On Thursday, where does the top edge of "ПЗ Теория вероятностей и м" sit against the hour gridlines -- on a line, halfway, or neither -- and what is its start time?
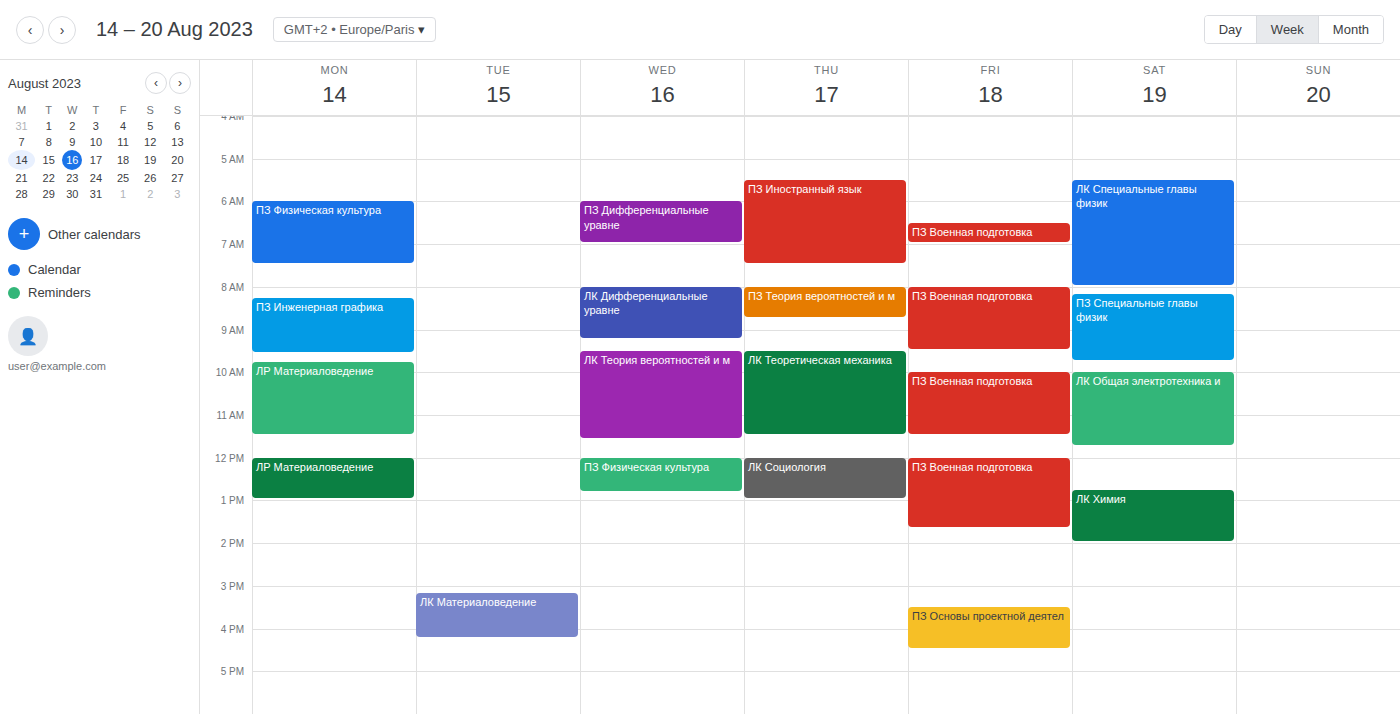
08:00 -- exactly on the 08:00 line.